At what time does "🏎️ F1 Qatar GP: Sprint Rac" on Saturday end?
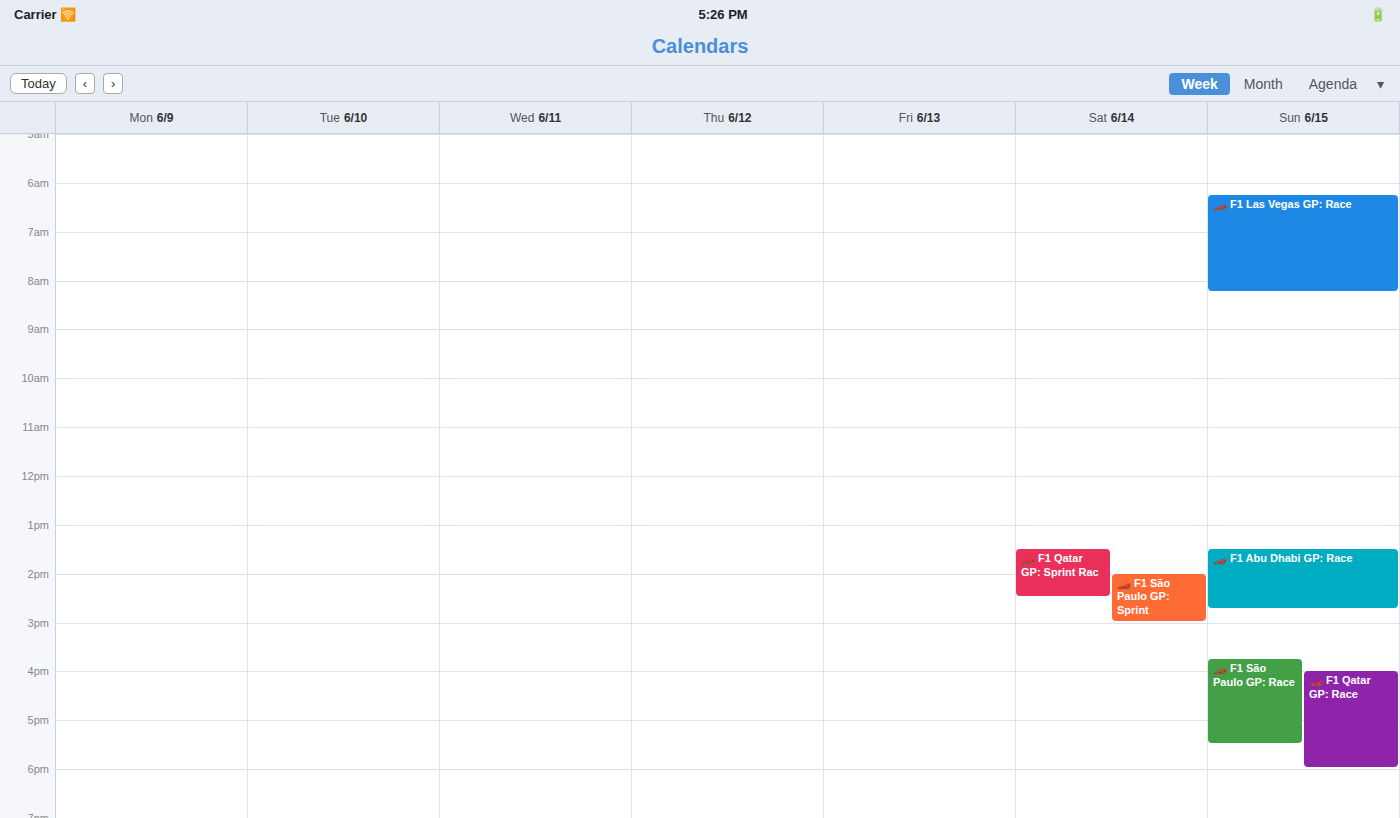
2:30 PM